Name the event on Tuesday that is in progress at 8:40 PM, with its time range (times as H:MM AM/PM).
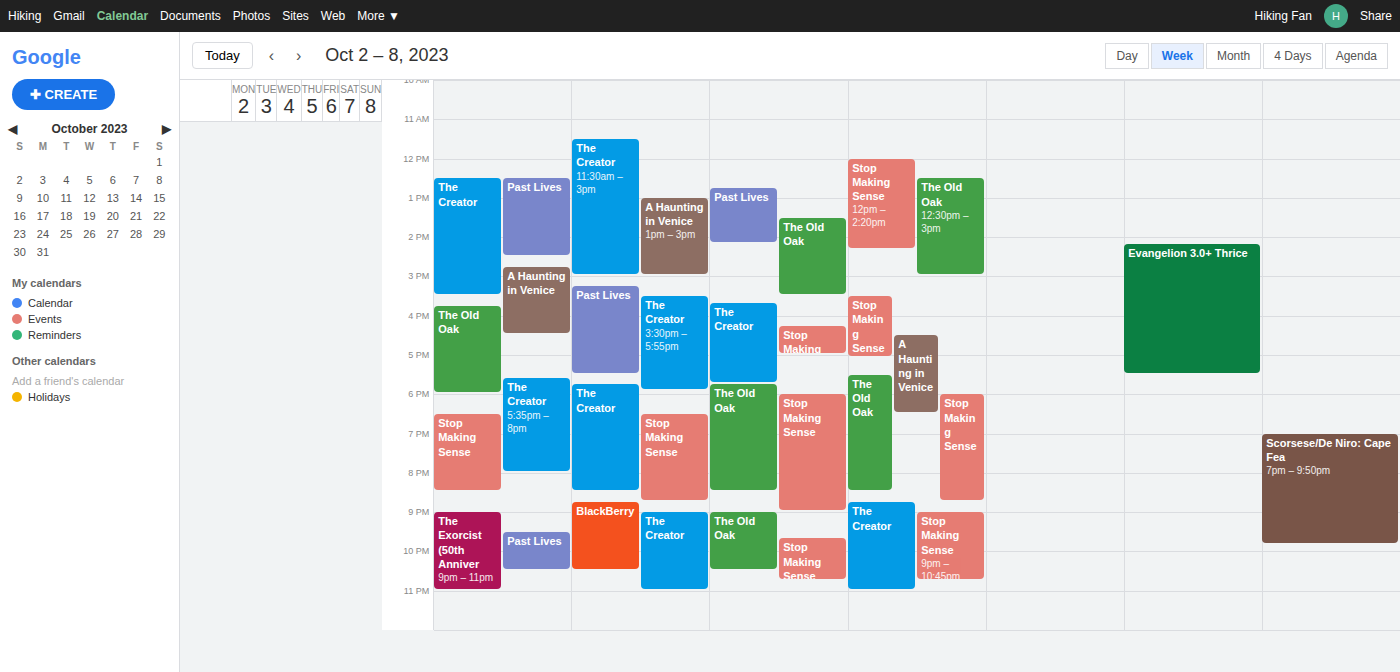
"Stop Making Sense", 6:30 PM to 8:45 PM